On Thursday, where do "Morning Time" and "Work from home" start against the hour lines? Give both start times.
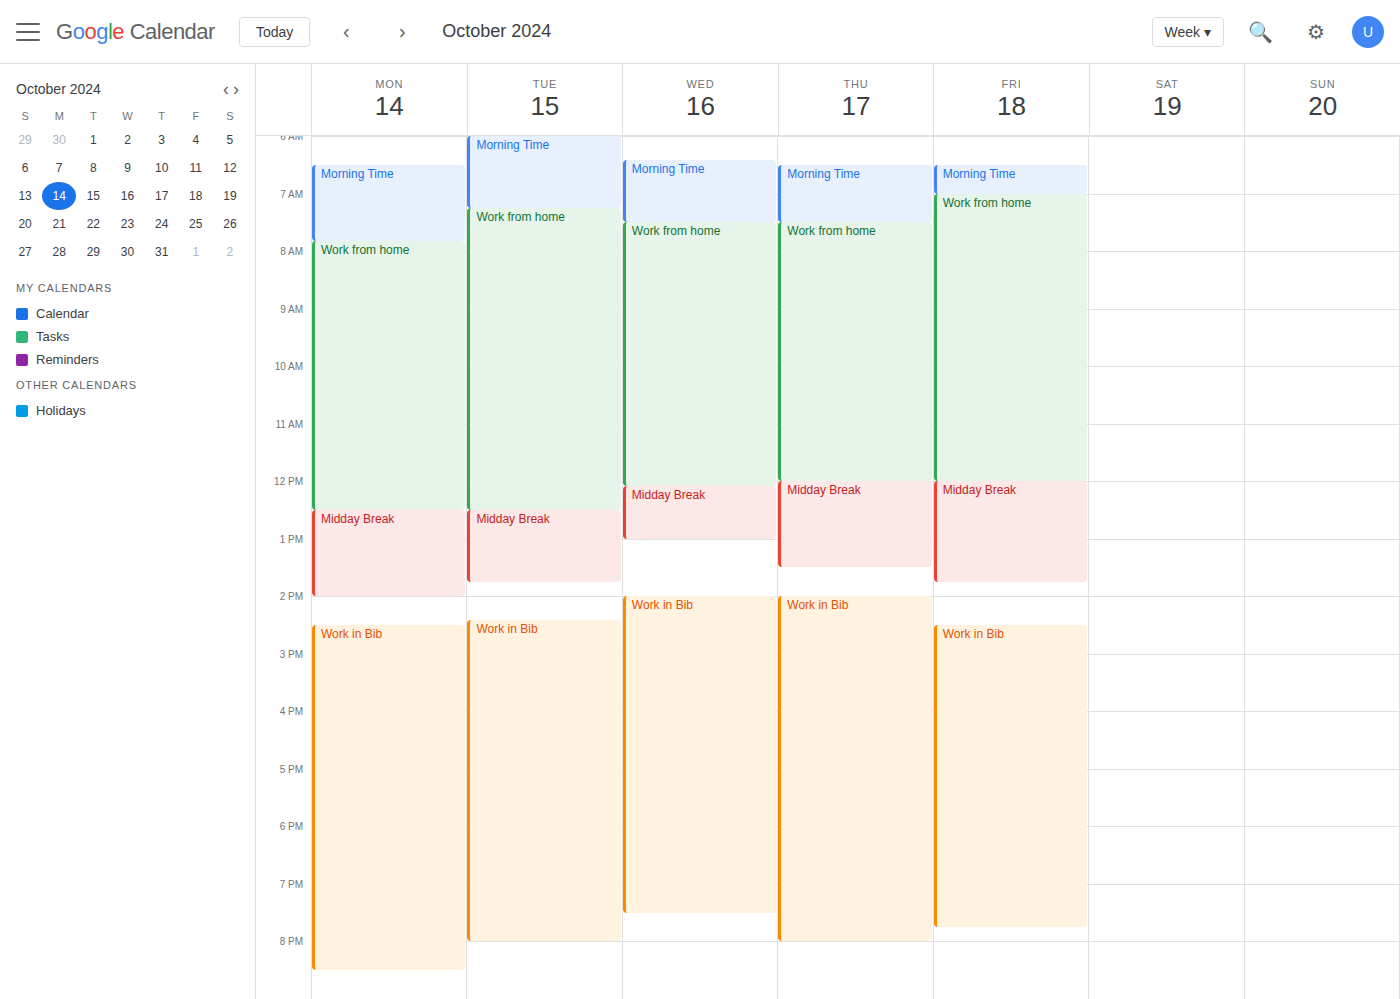
"Morning Time": 6:30 AM, halfway between the 6 AM and 7 AM lines. "Work from home": 7:30 AM, halfway between the 7 AM and 8 AM lines.